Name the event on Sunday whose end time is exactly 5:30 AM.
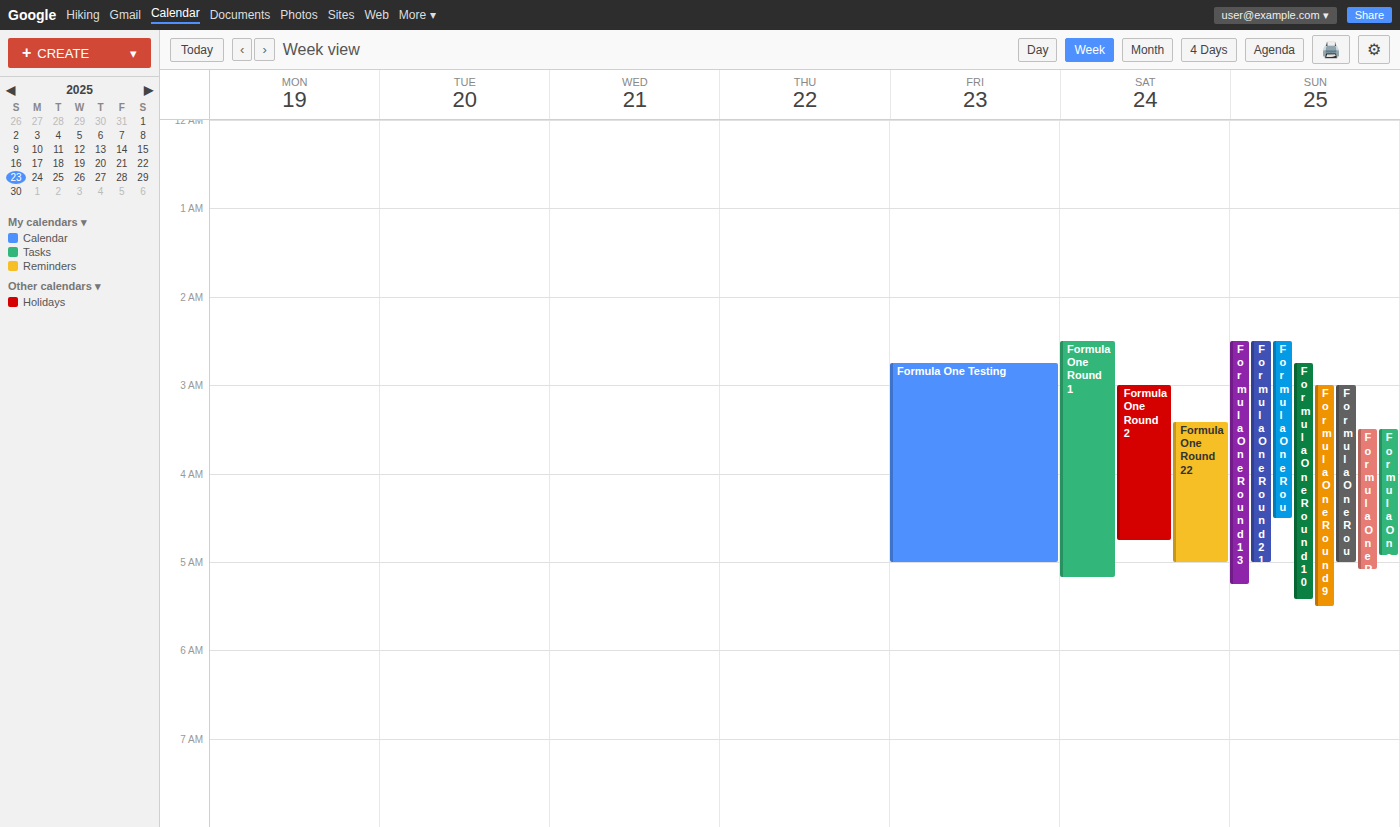
"Formula One Round 9"